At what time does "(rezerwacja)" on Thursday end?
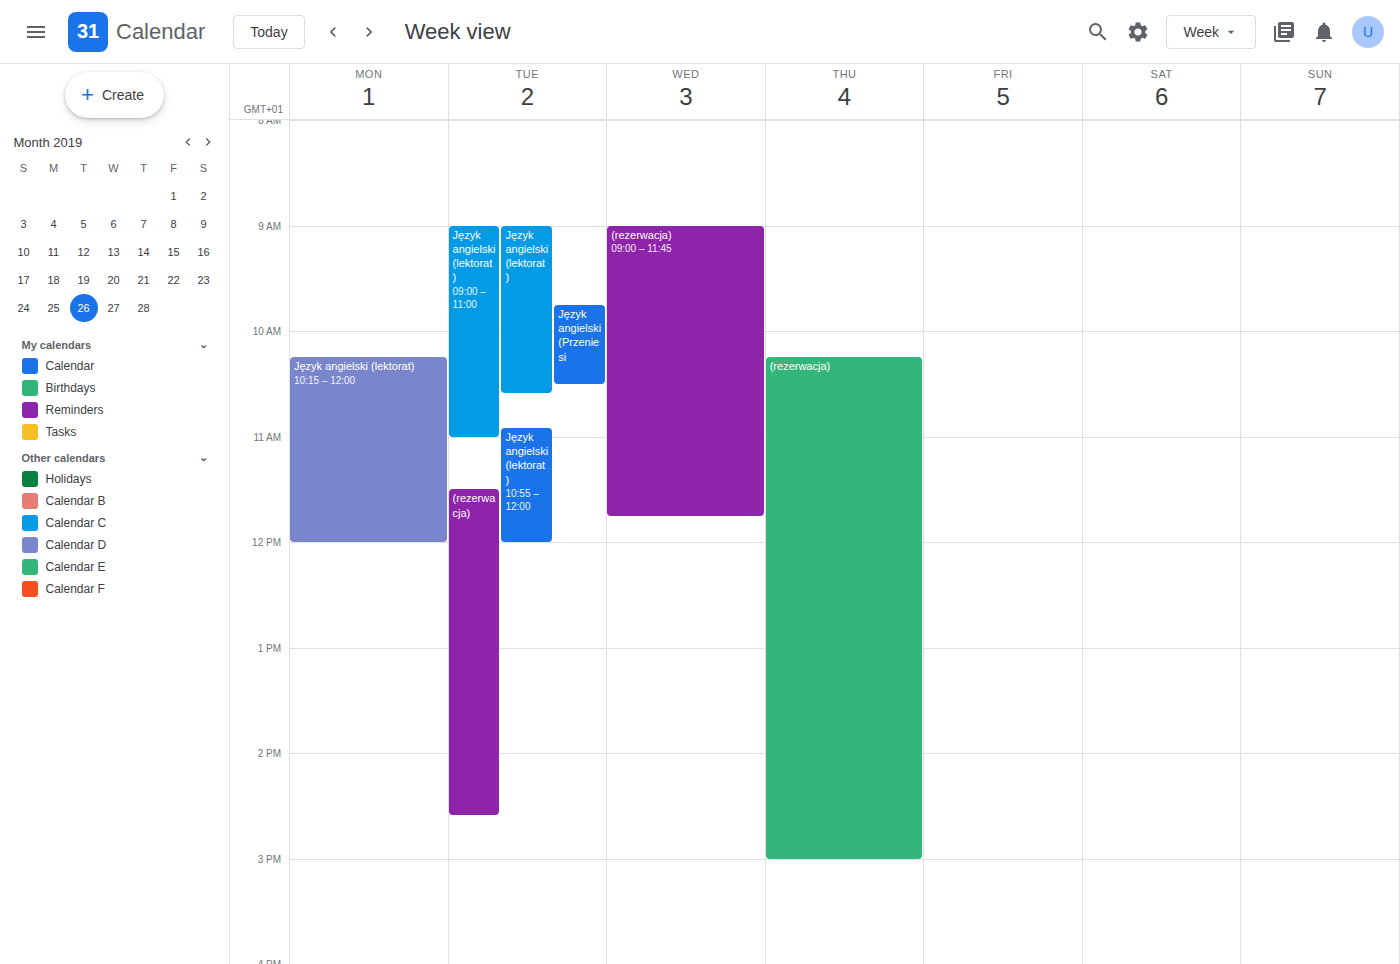
15:00